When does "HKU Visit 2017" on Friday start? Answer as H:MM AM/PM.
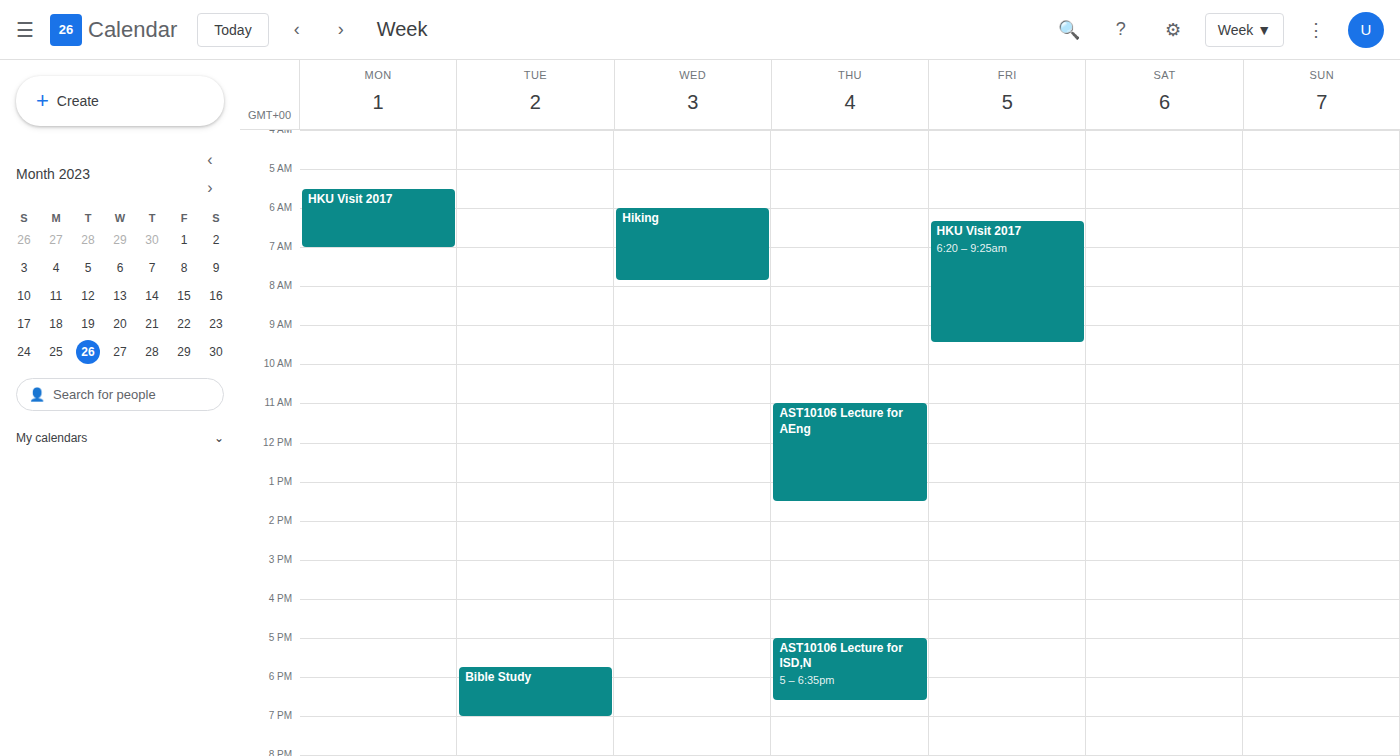
6:20 AM